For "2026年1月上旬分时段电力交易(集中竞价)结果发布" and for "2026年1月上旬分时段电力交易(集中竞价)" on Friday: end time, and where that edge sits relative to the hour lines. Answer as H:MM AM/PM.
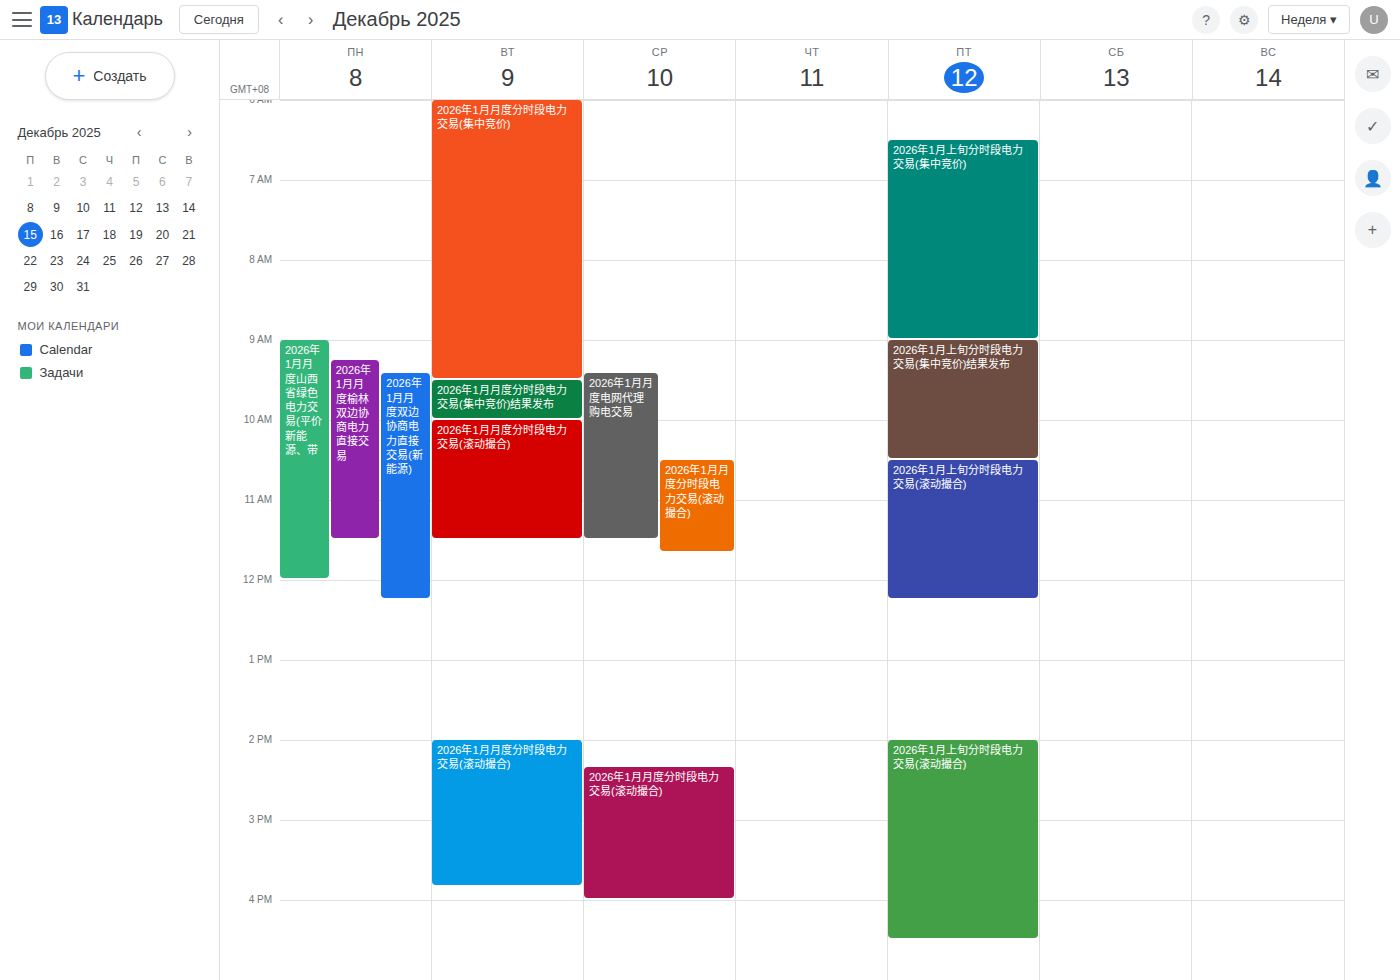
"2026年1月上旬分时段电力交易(集中竞价)结果发布": 10:30 AM, halfway between the 10 AM and 11 AM lines. "2026年1月上旬分时段电力交易(集中竞价)": 9:00 AM, exactly on the 9 AM line.